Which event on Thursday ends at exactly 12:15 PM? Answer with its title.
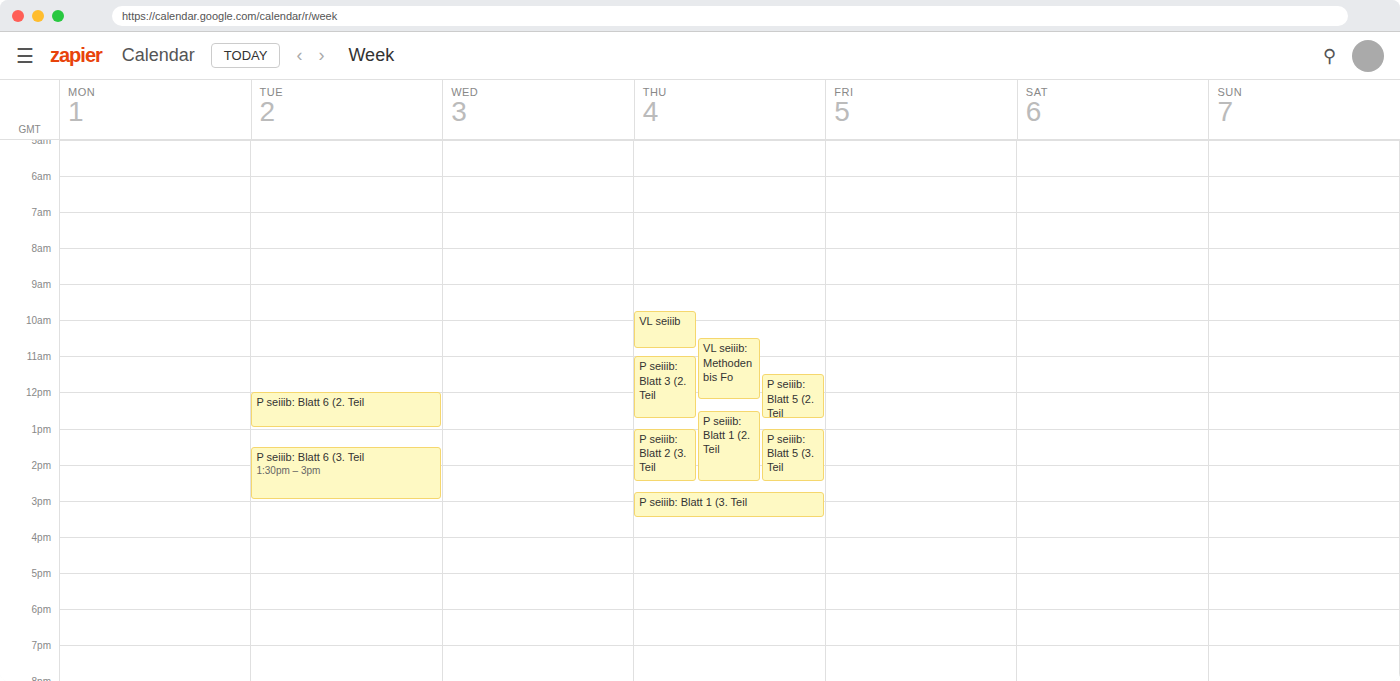
"VL seiiib: Methoden bis Fo"